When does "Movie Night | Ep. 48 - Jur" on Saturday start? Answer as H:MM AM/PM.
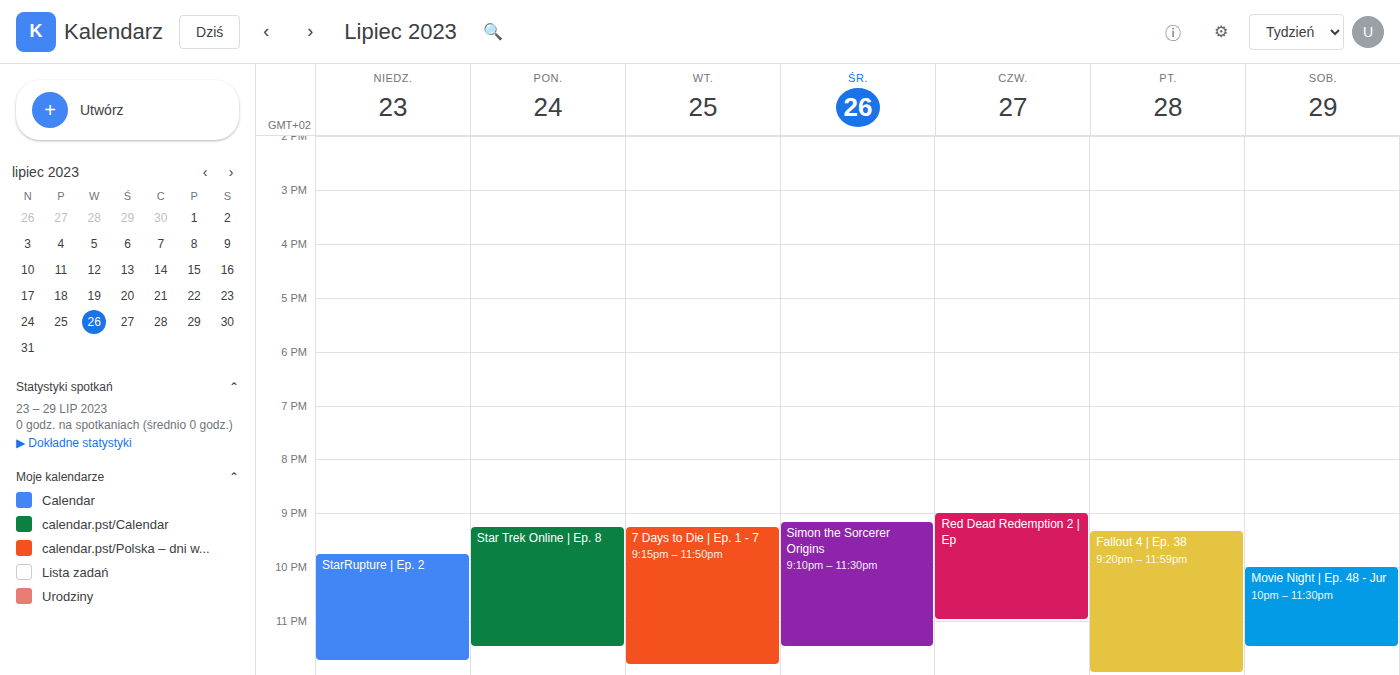
10:00 PM